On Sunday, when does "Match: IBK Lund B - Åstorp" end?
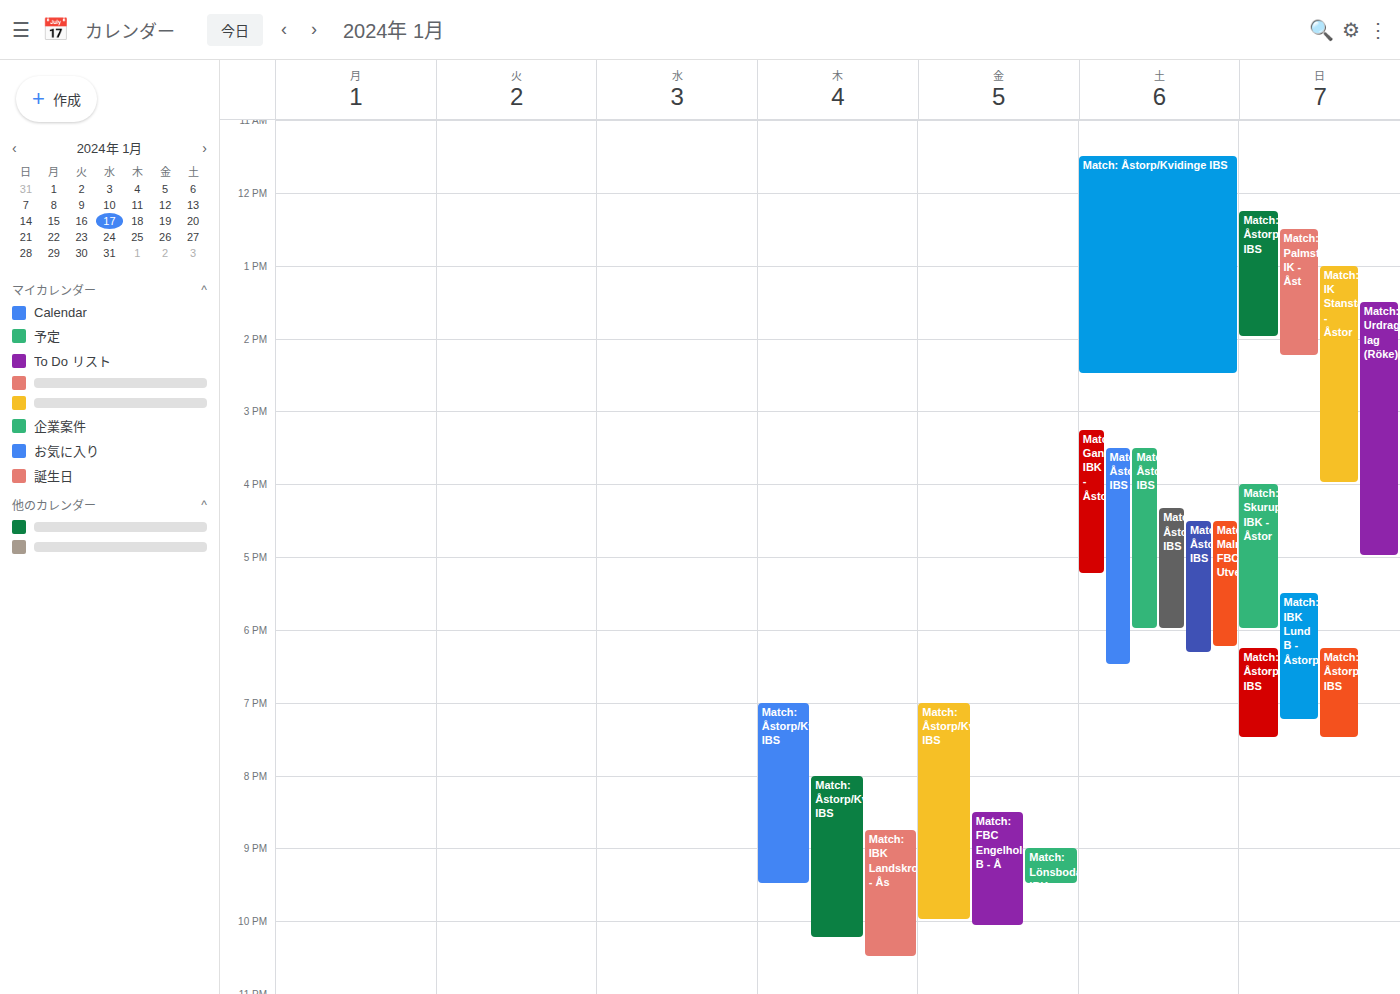
7:15 PM